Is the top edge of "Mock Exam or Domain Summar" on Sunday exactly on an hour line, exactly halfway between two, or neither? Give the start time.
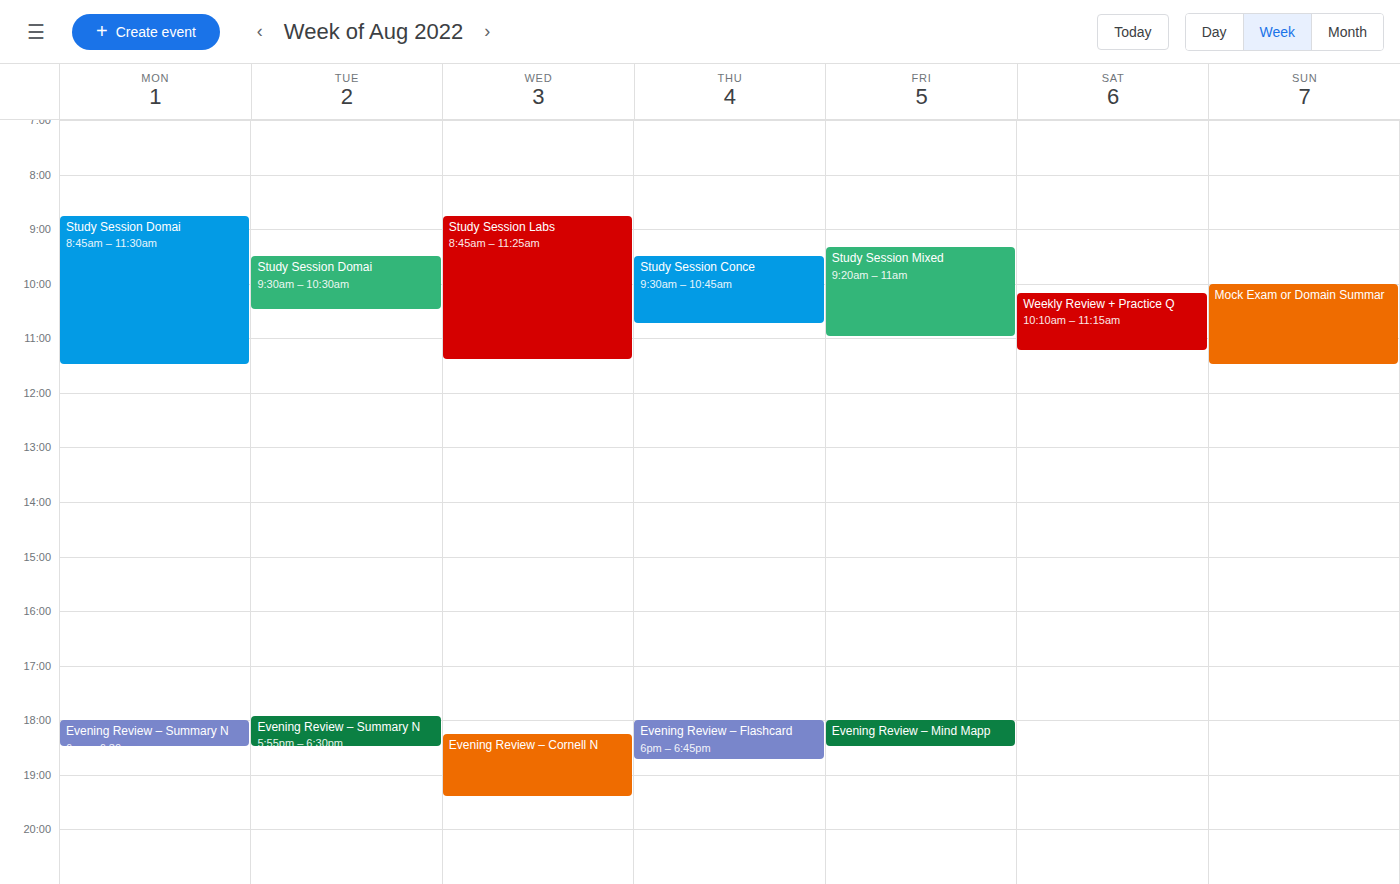
10:00 AM -- exactly on the 10 AM line.